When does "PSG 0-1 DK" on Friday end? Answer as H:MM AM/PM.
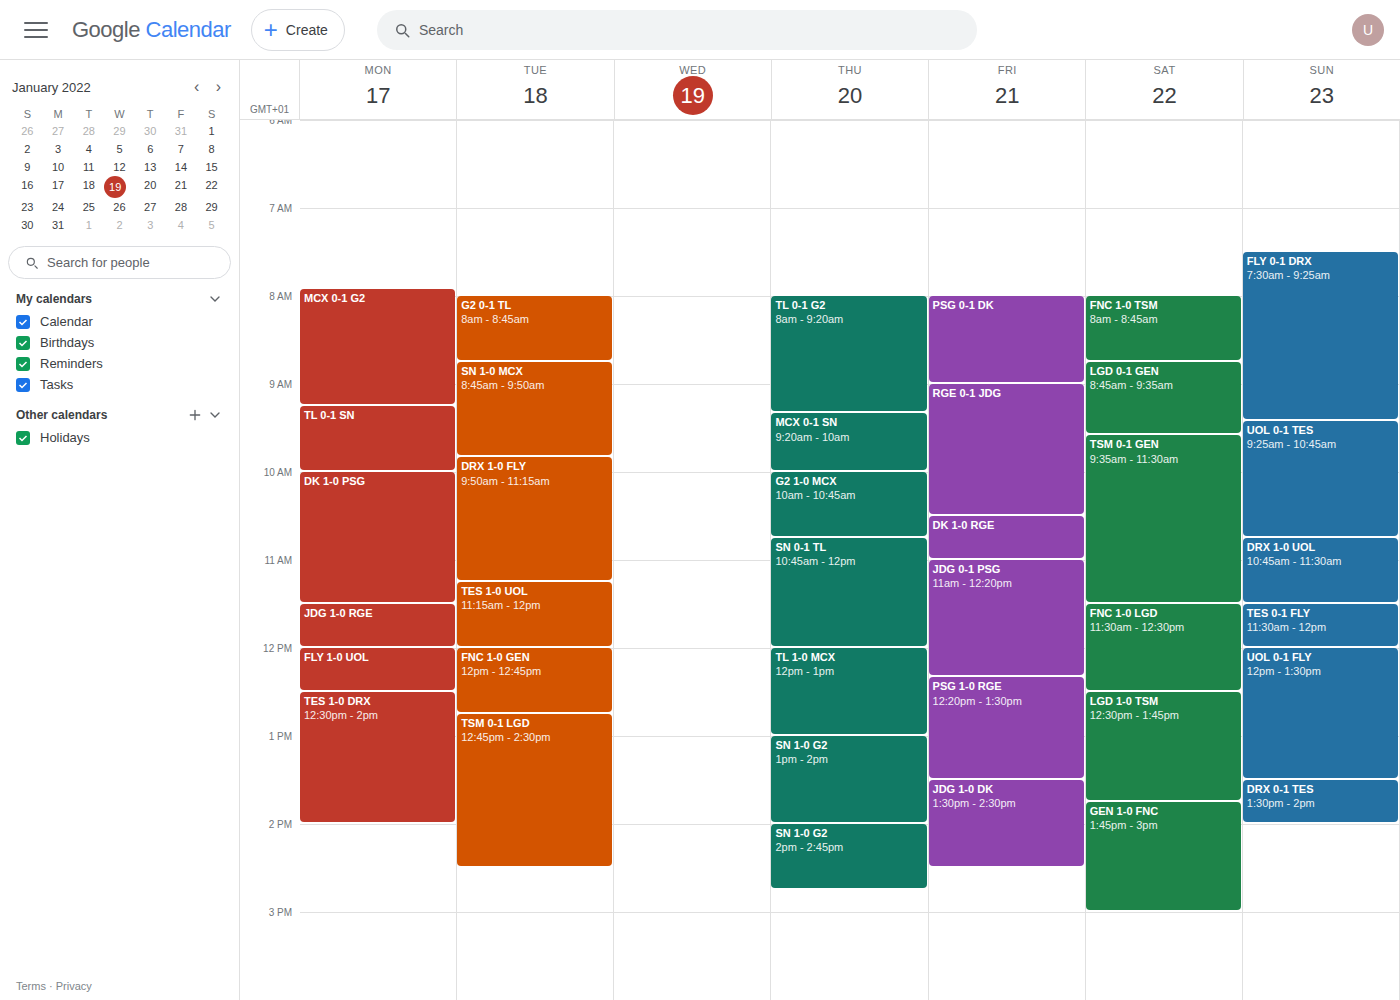
9:00 AM